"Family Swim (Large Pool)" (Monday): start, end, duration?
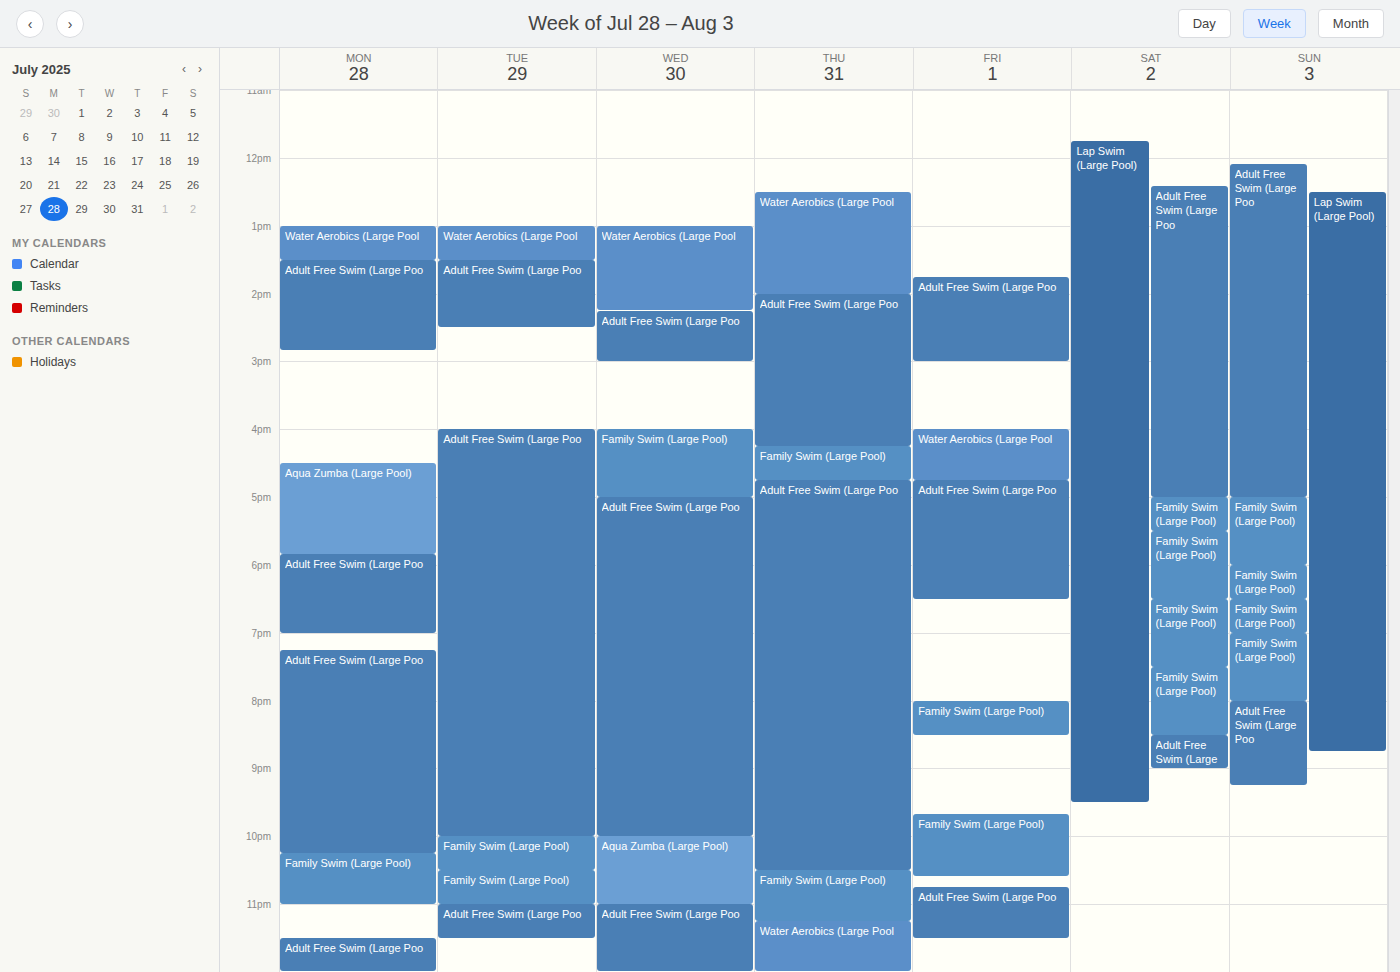
10:15 PM to 11:00 PM, 45 minutes